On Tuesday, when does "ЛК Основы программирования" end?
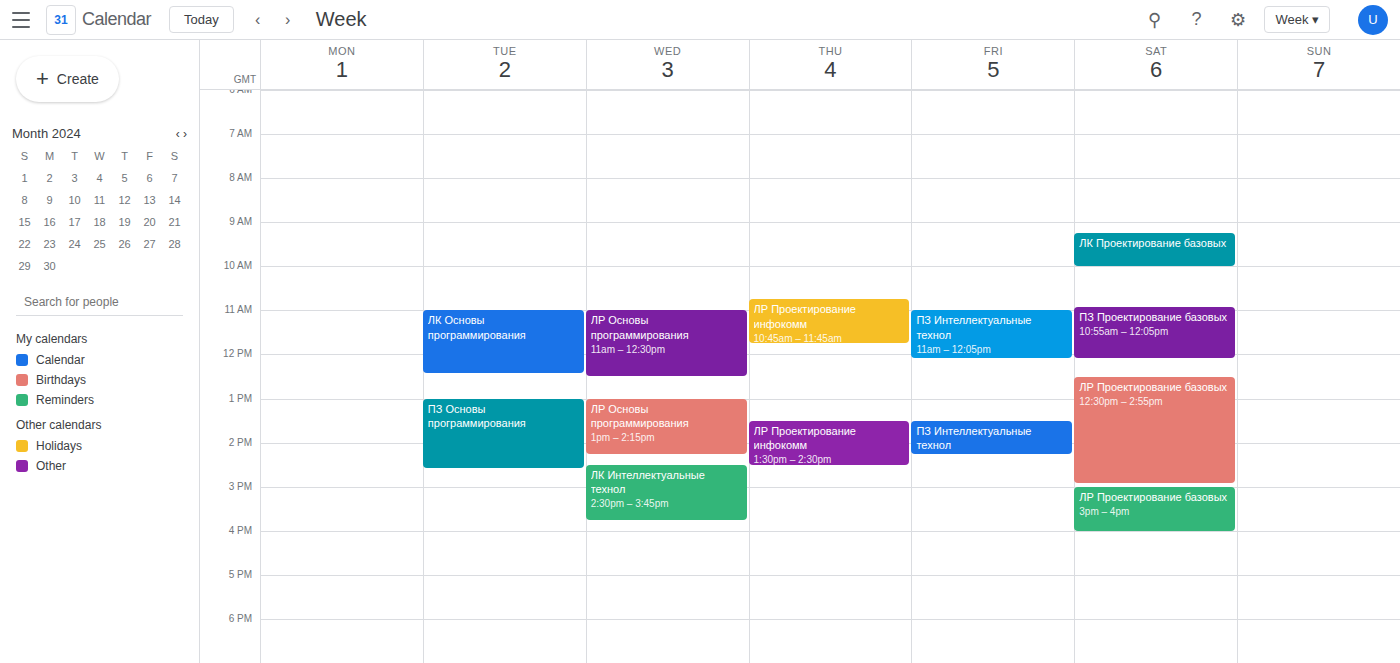
12:25 PM